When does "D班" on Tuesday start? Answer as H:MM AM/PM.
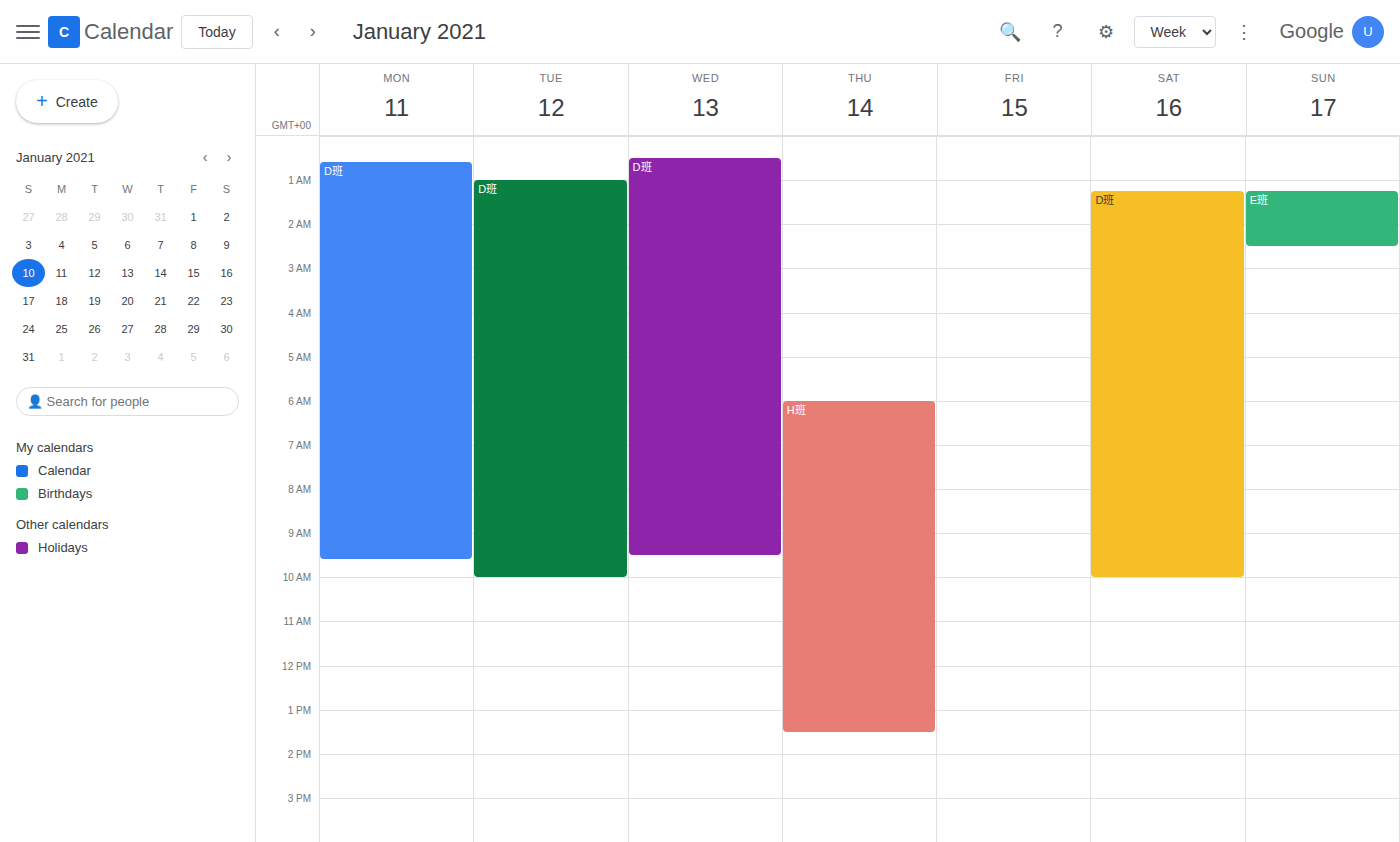
1:00 AM